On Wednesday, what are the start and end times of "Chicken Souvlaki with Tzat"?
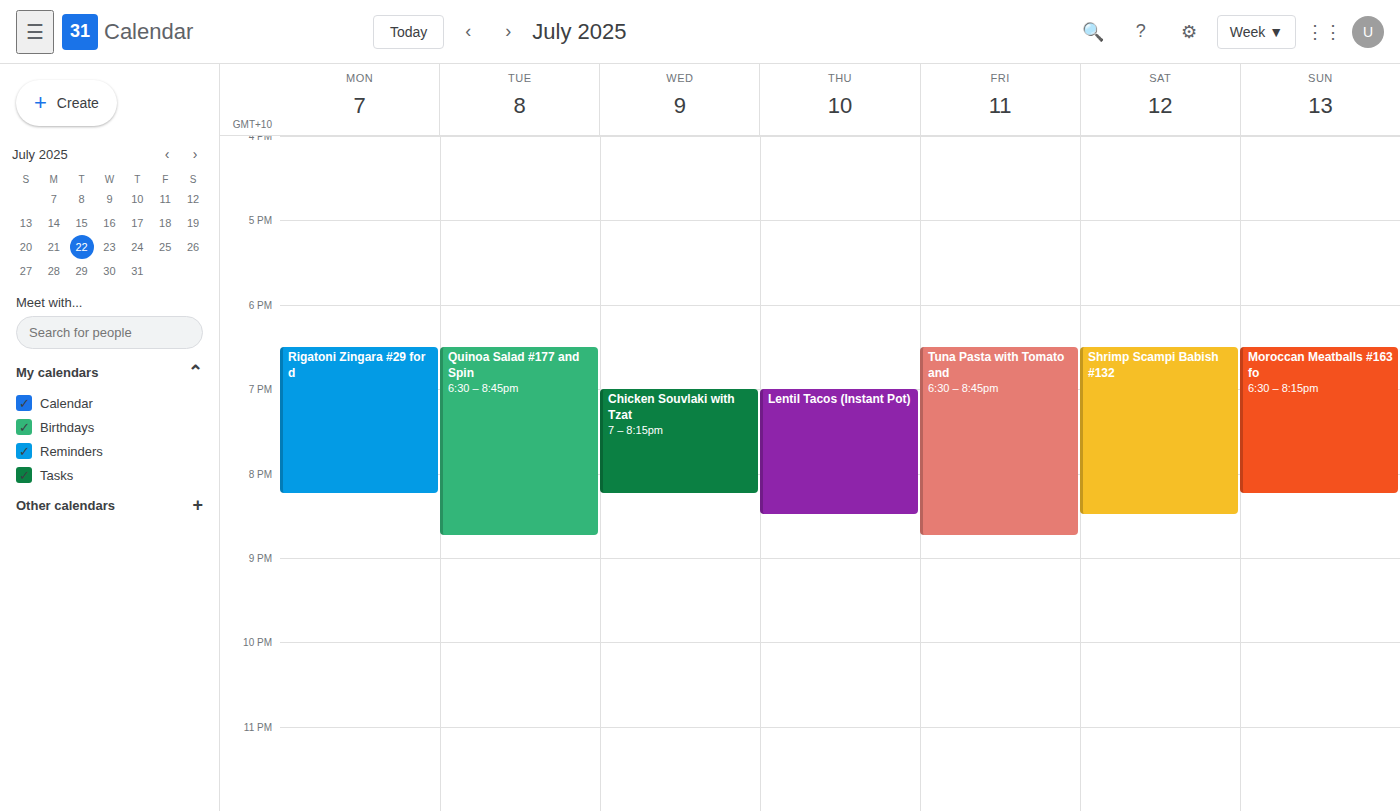
7:00 PM to 8:15 PM